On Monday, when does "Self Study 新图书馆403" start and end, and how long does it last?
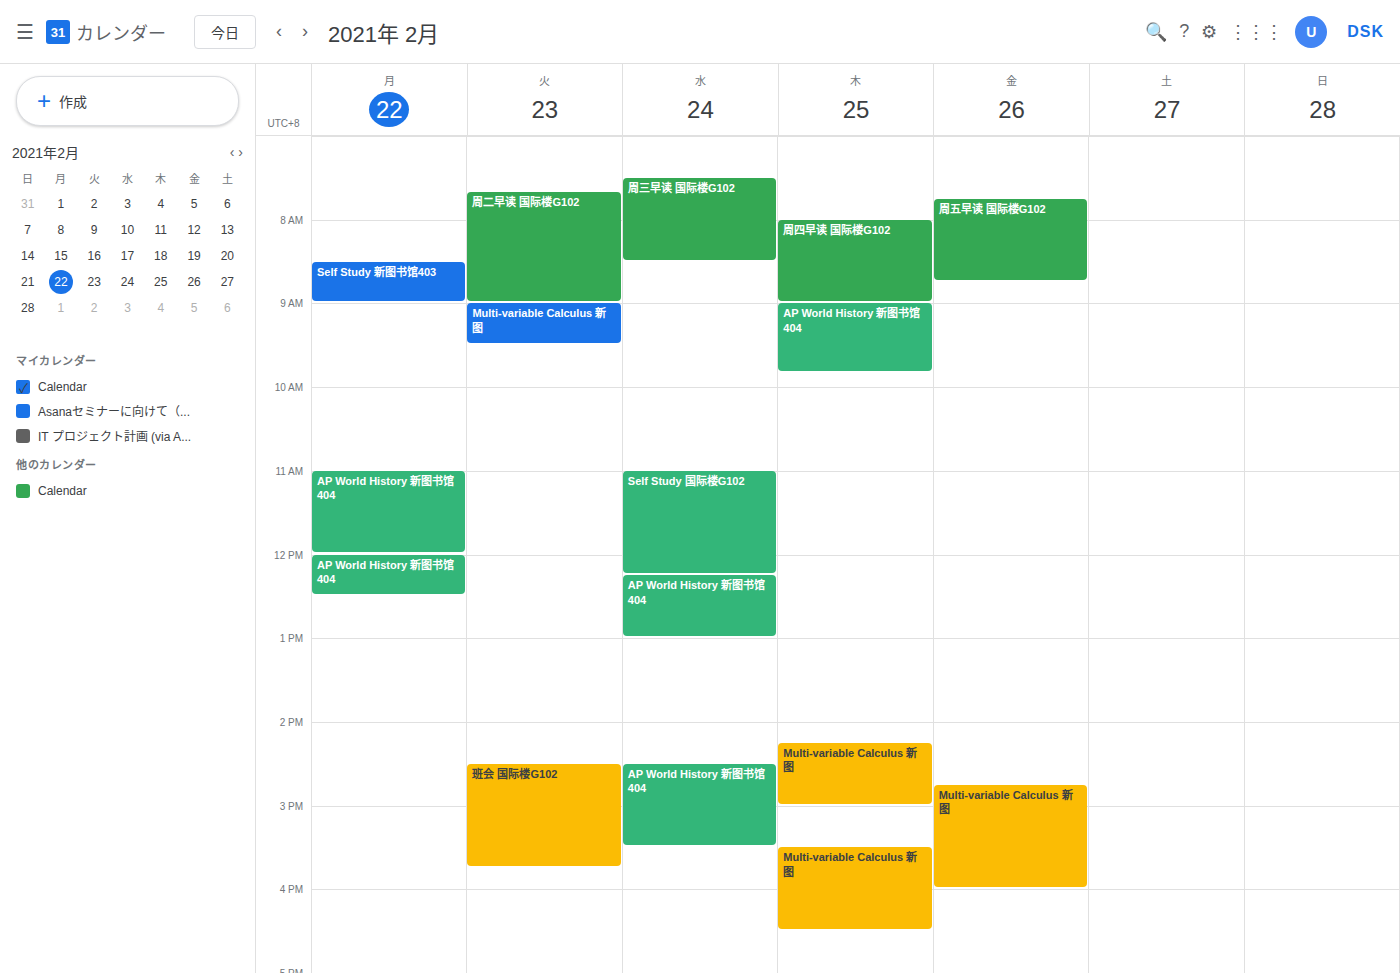
8:30 AM to 9:00 AM, 30 minutes